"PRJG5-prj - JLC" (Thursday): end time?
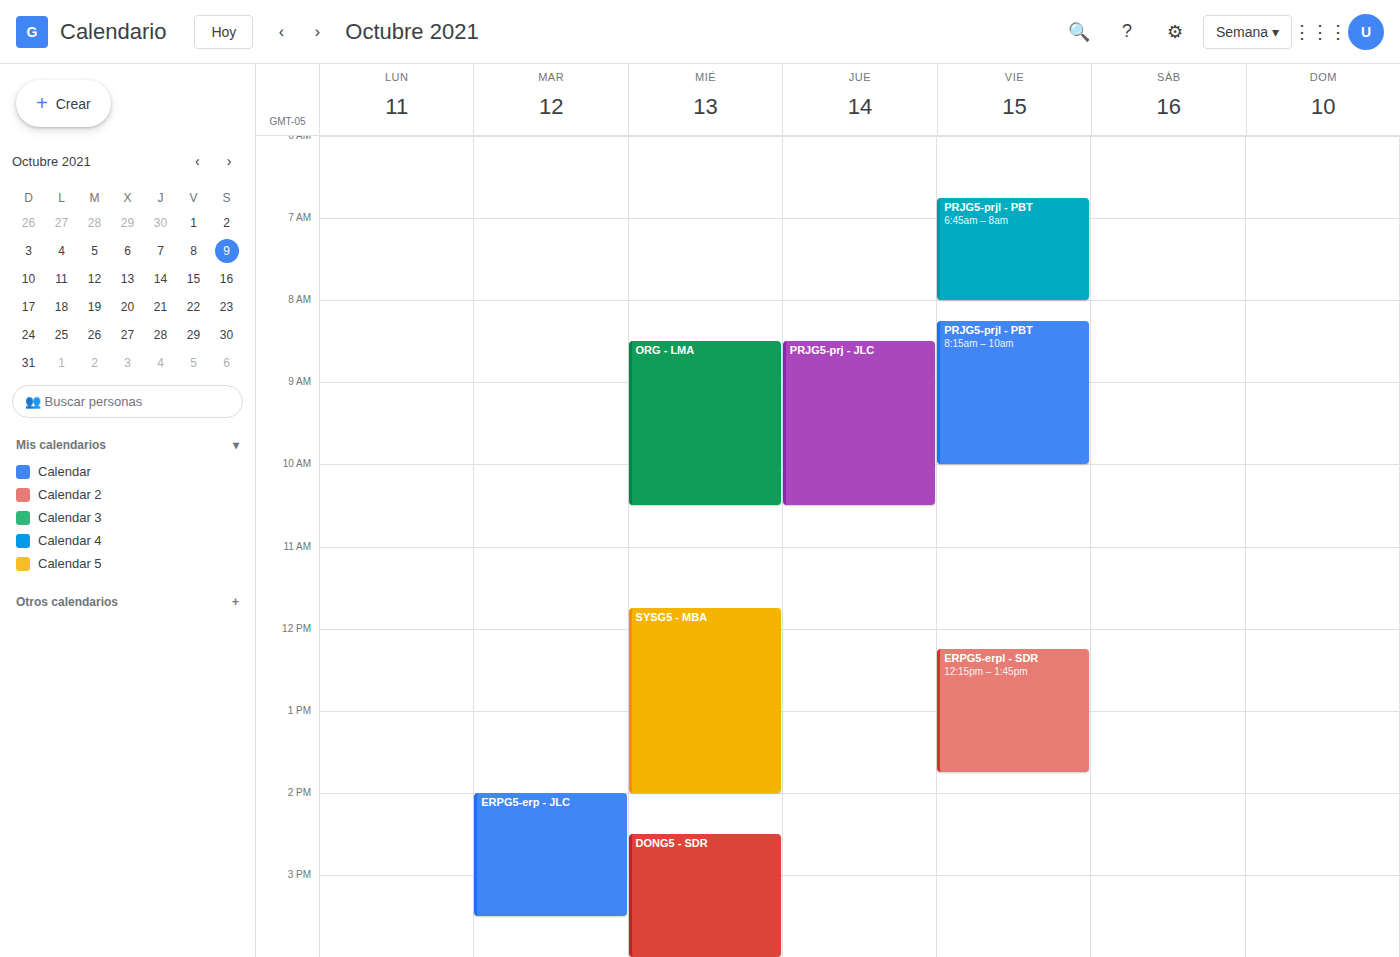
10:30 AM